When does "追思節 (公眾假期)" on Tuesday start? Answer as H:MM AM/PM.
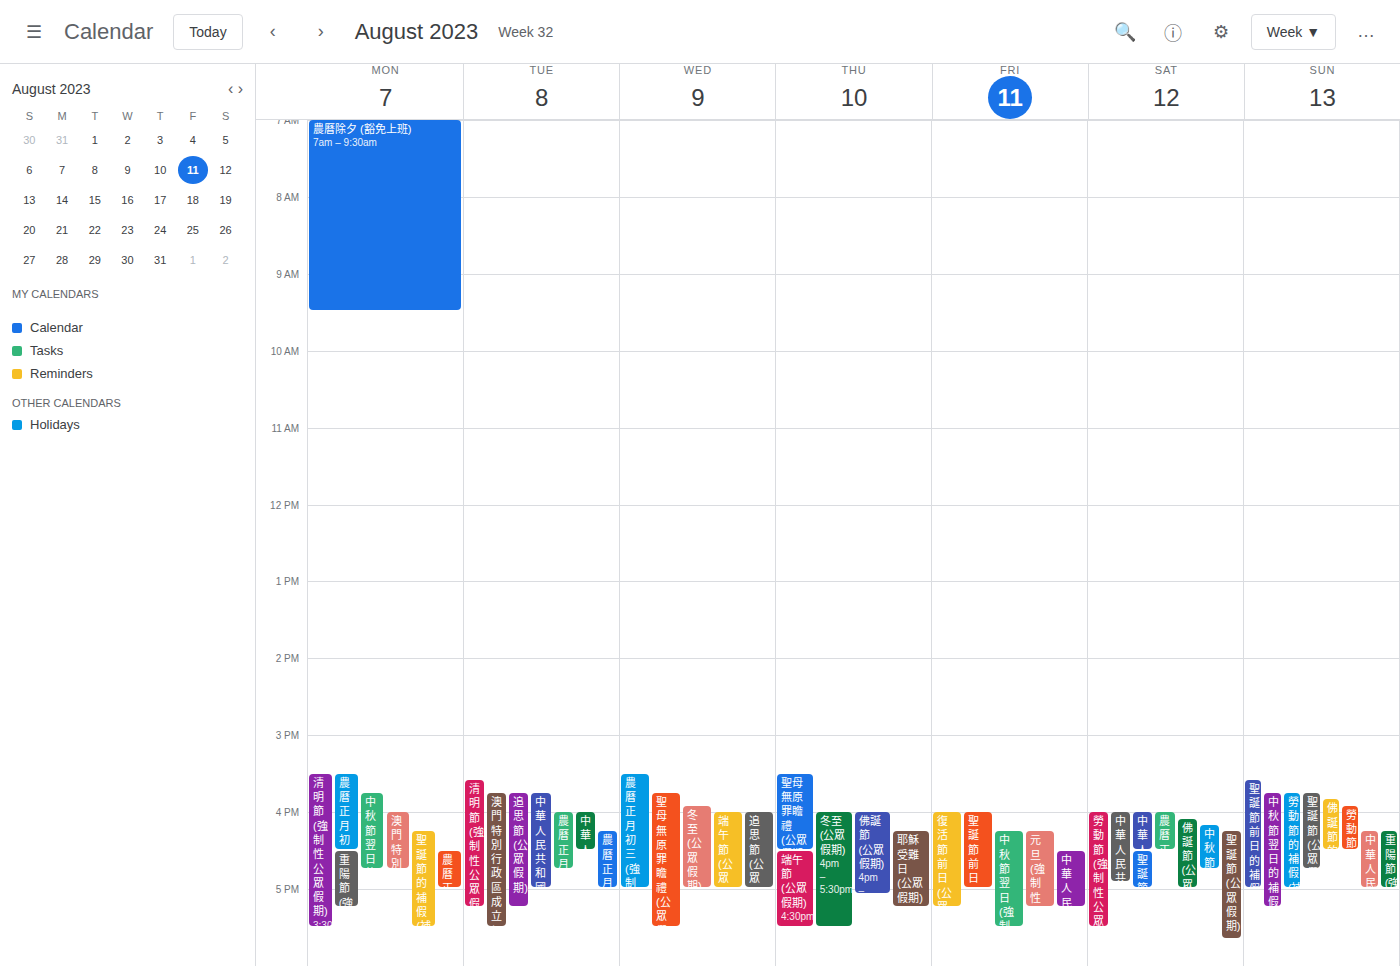
3:45 PM